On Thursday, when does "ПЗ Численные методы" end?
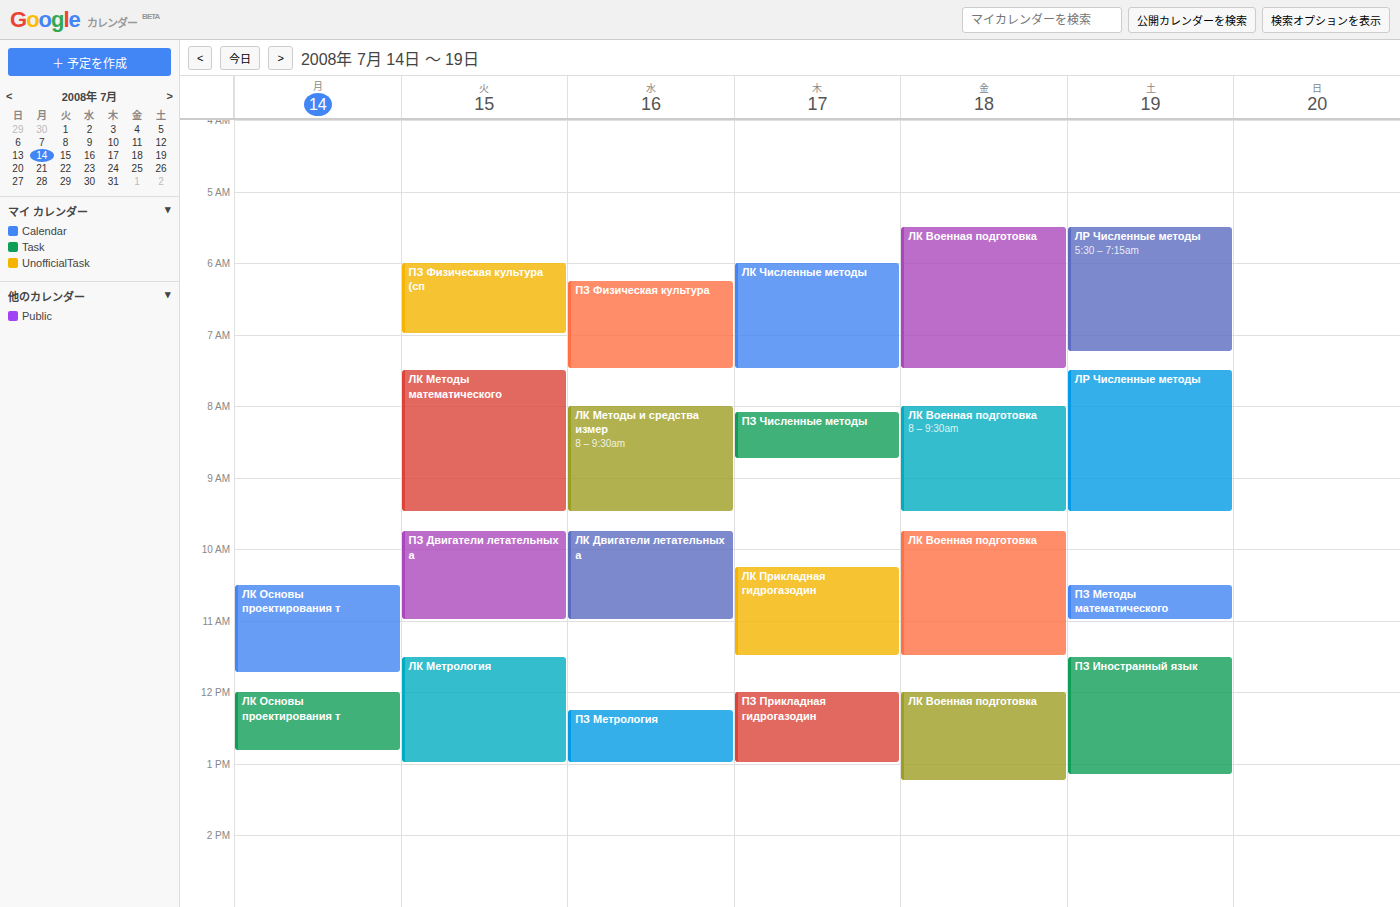
8:45 AM